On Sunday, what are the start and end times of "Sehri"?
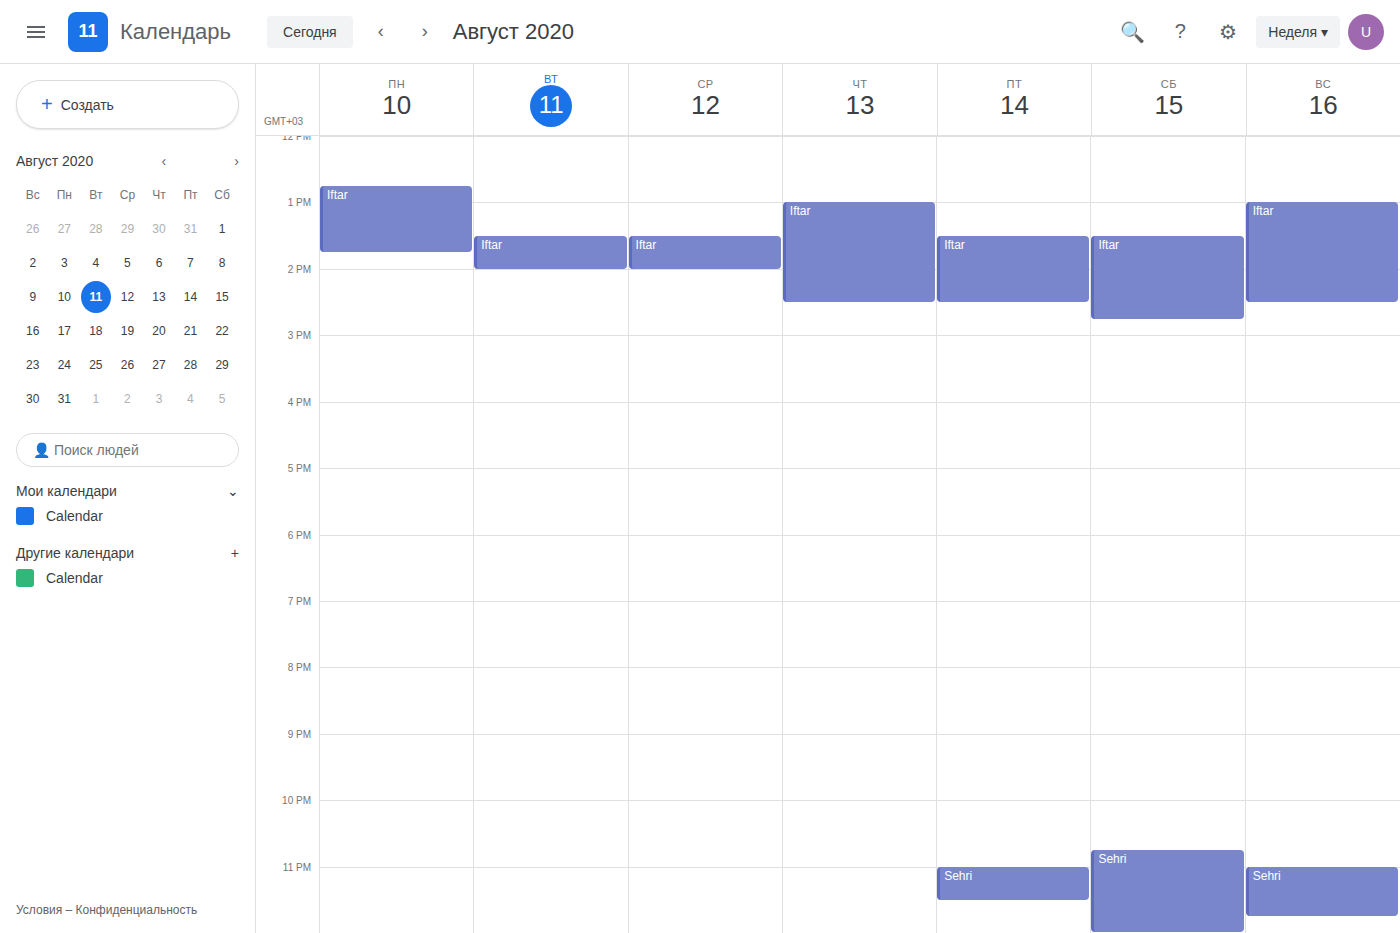
11:00 PM to 11:45 PM